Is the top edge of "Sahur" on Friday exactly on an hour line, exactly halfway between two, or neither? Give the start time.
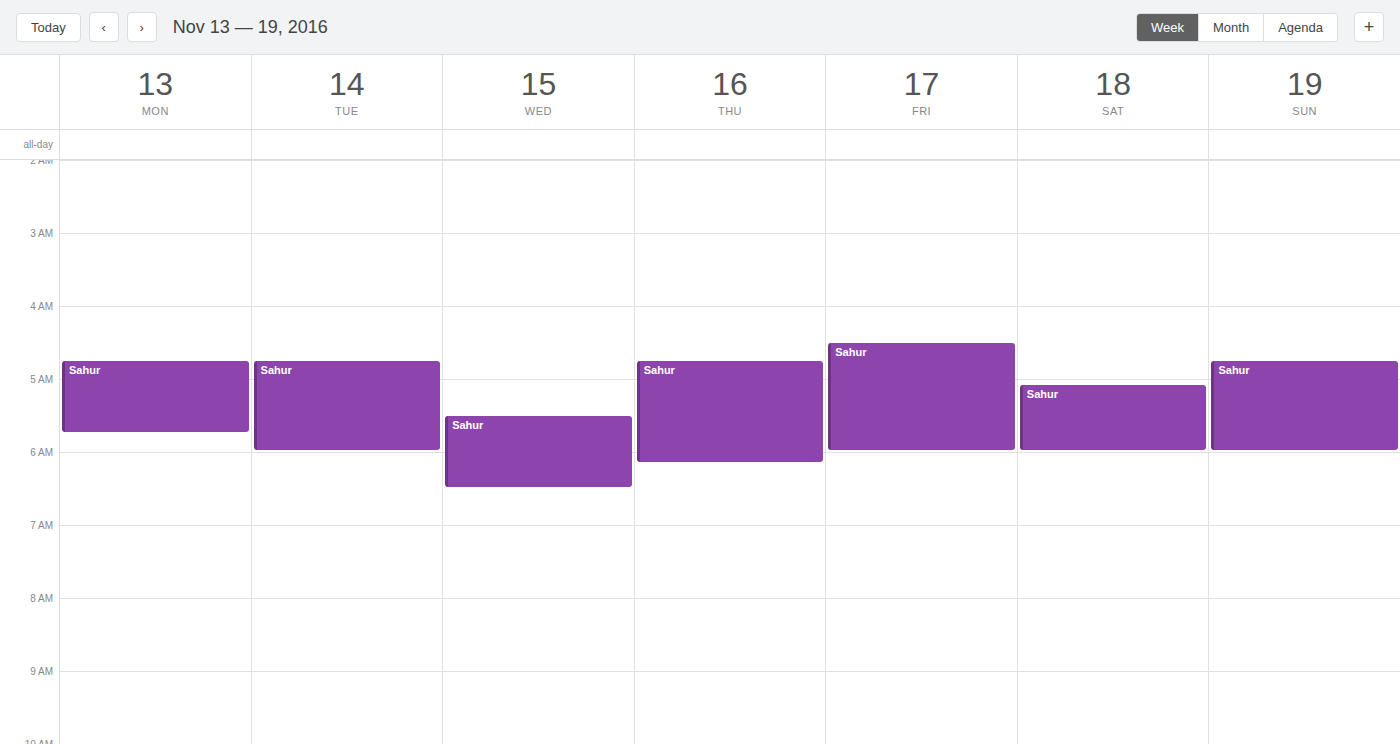
4:30 AM -- halfway between the 4 AM and 5 AM lines.